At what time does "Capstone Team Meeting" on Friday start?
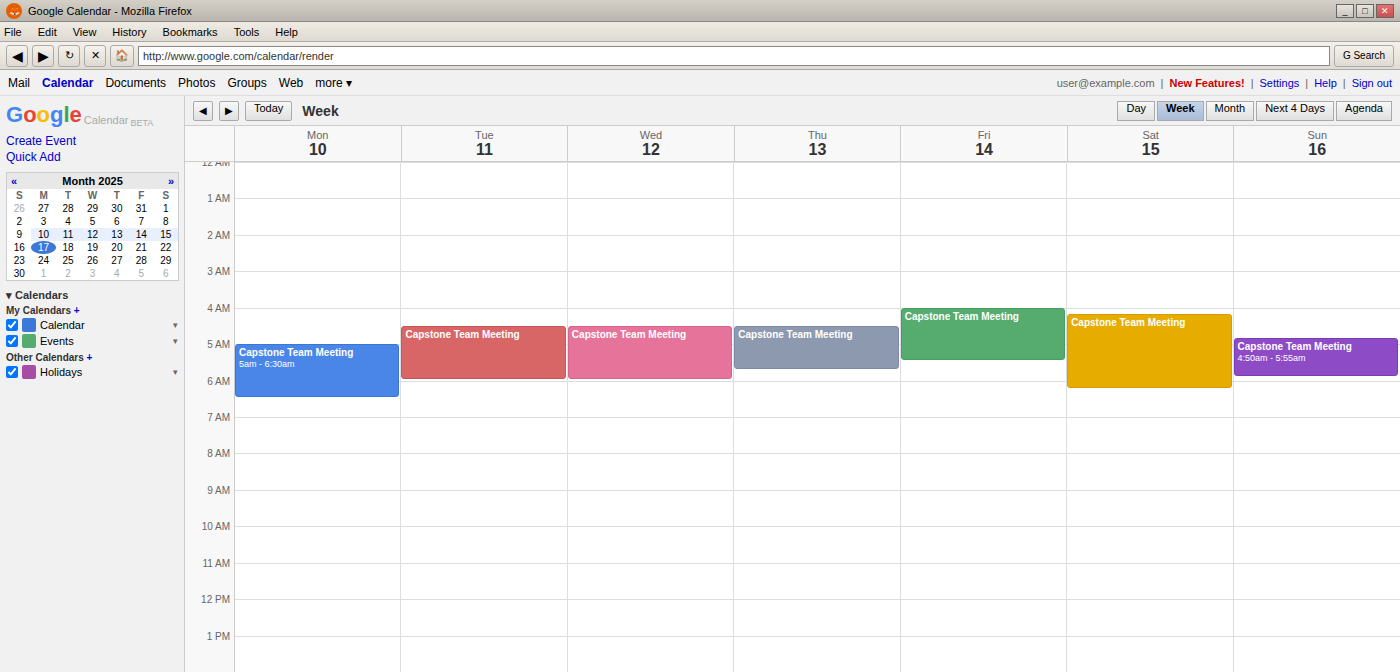
4:00 AM